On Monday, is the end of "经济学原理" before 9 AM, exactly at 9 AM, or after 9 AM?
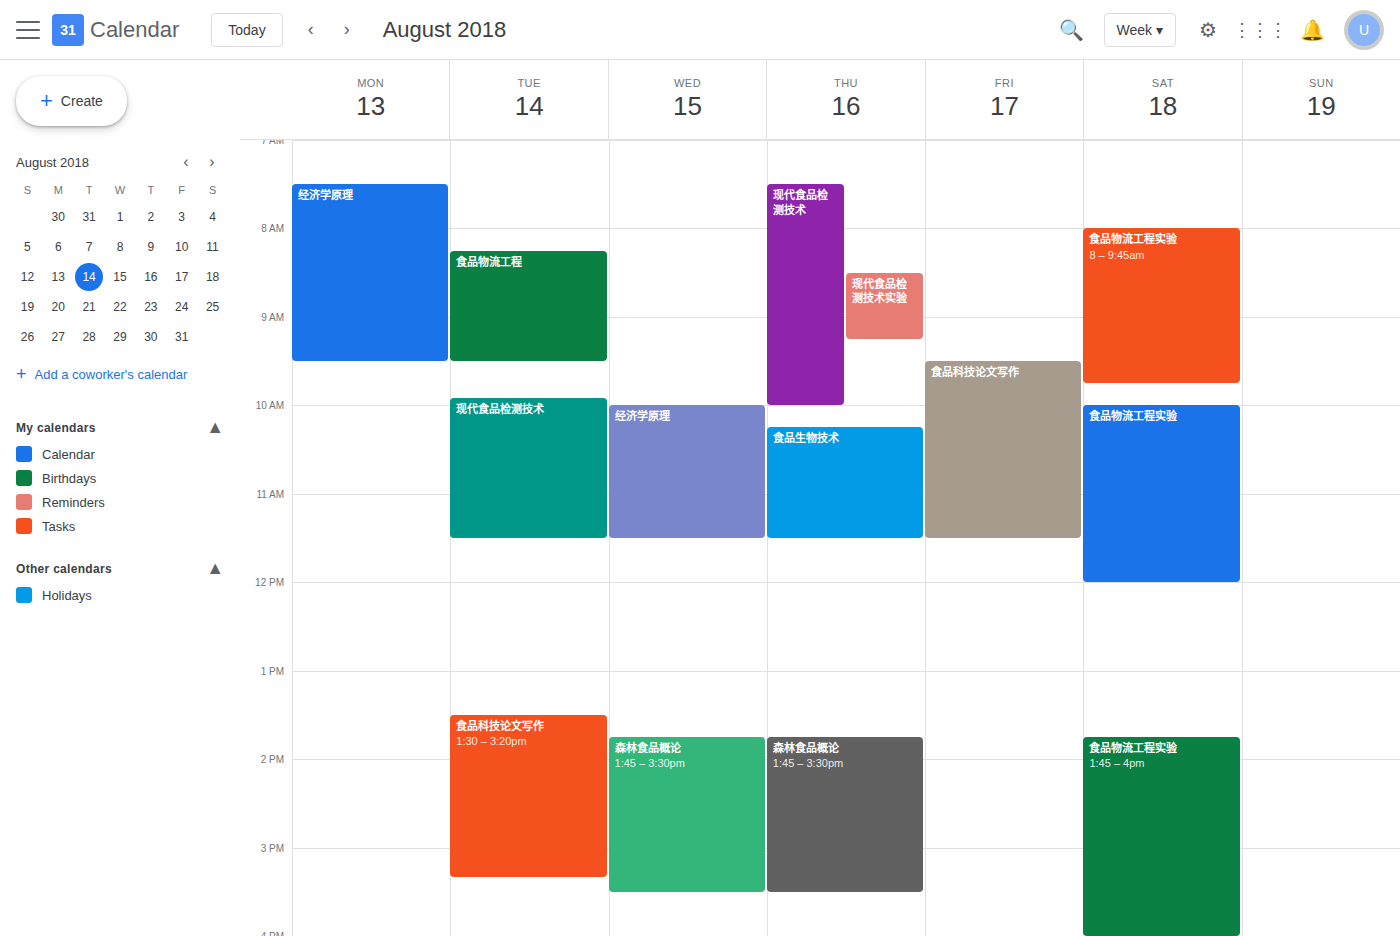
9:30 AM -- after 9 AM, 30 minutes below the 9 AM line.